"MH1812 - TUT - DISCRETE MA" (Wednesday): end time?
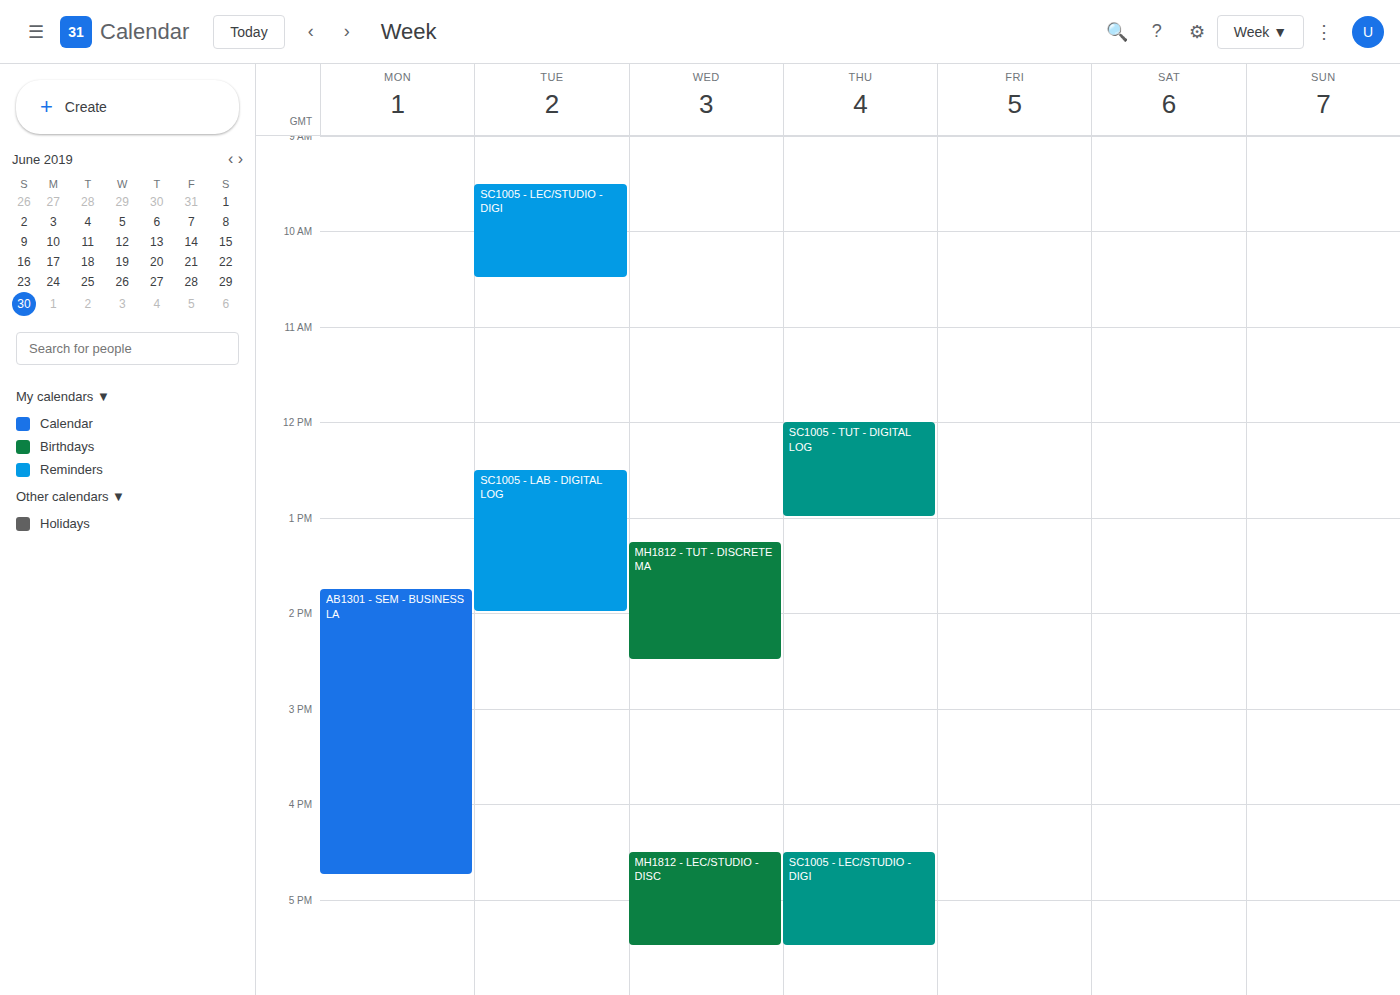
14:30